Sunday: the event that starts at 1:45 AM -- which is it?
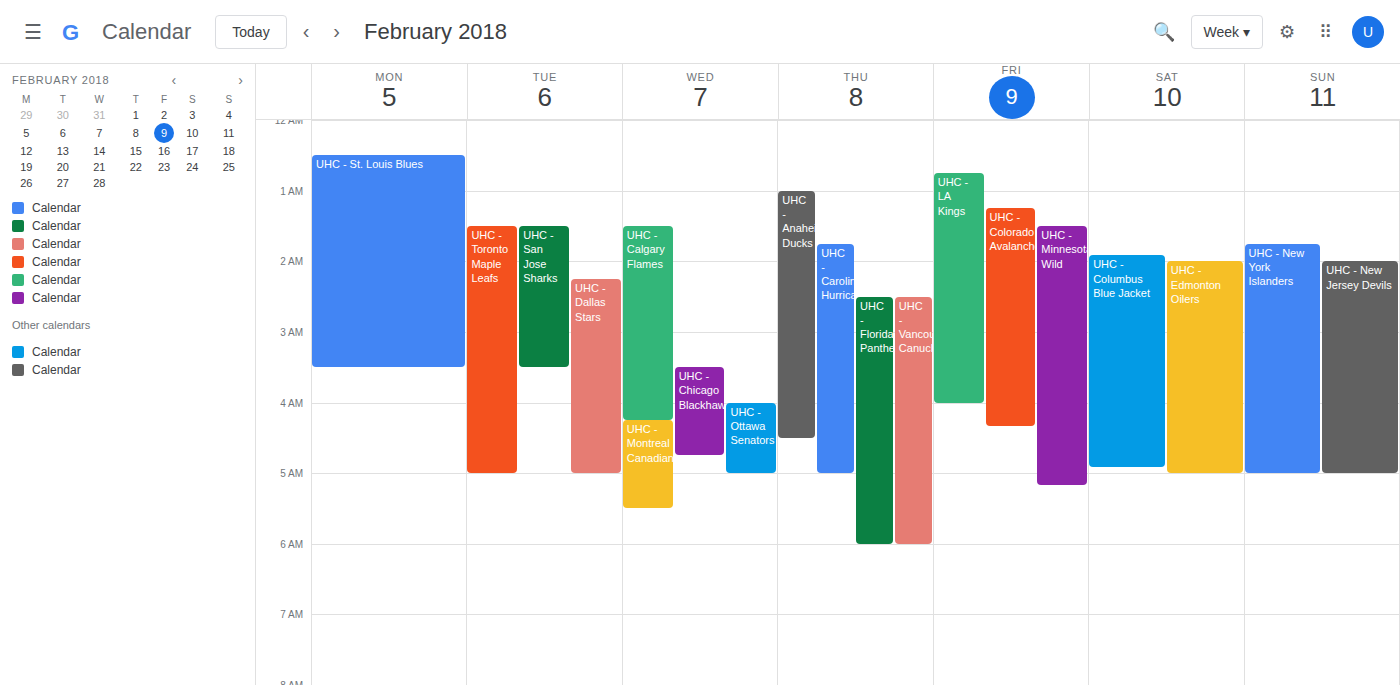
"UHC - New York Islanders"